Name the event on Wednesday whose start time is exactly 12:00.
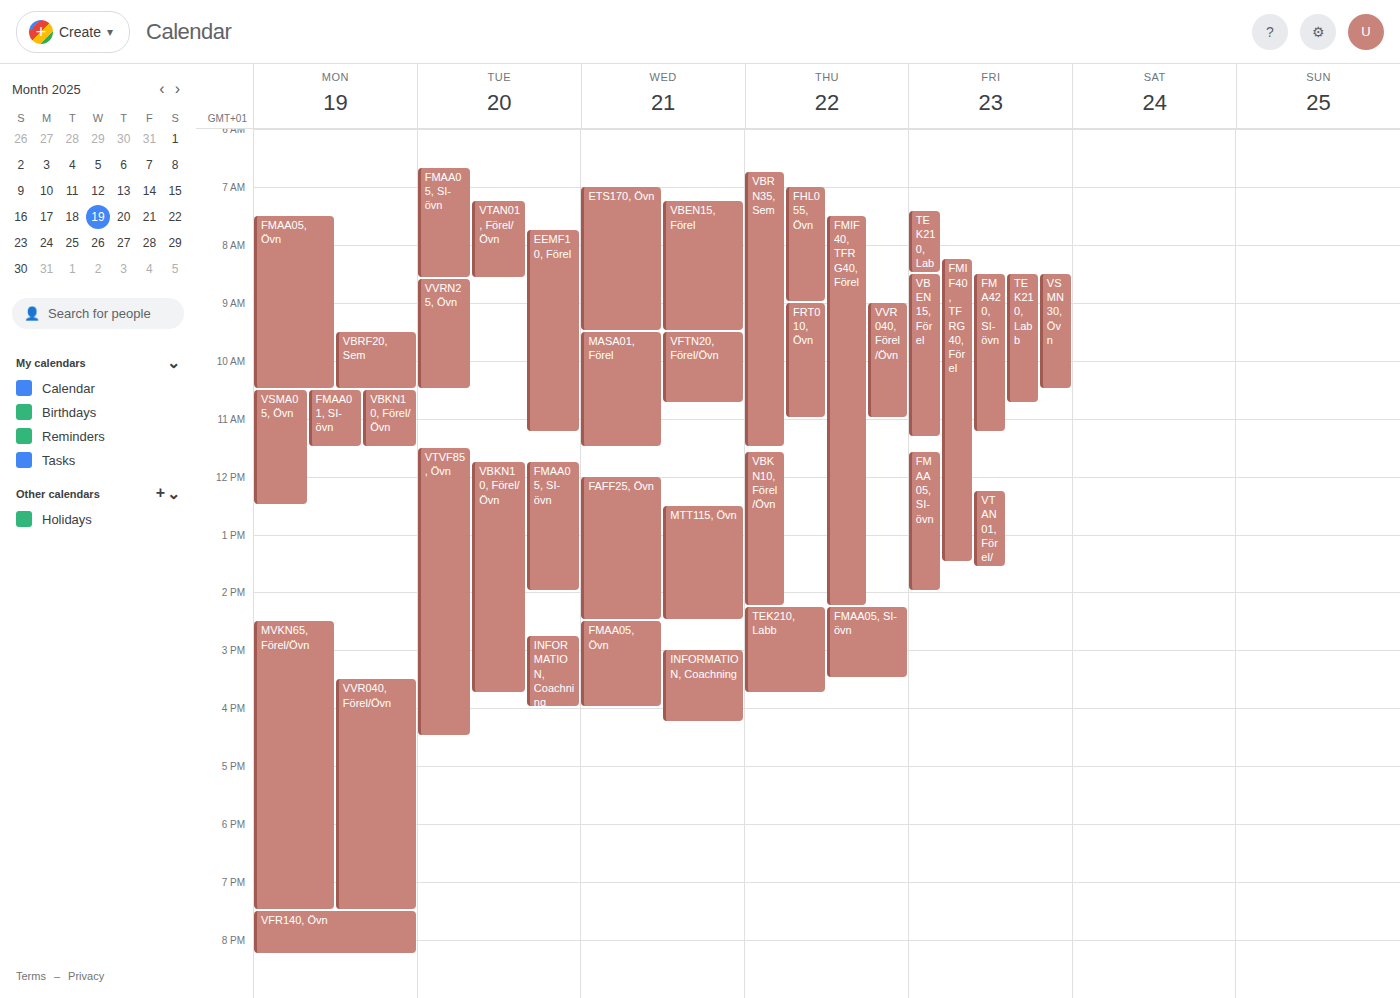
"FAFF25, Övn"